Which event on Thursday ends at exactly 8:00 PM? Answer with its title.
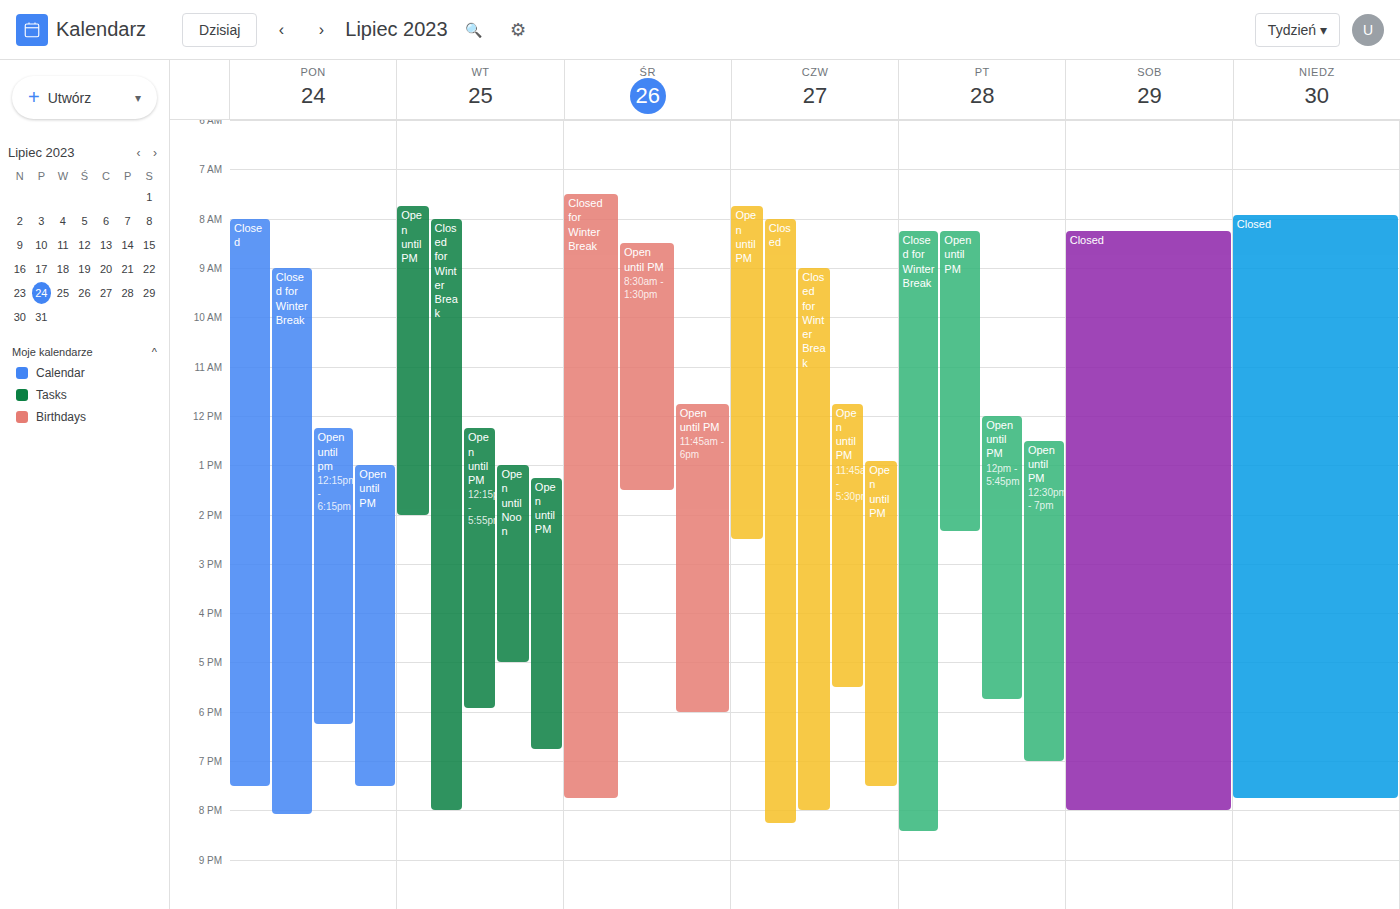
"Closed for Winter Break"